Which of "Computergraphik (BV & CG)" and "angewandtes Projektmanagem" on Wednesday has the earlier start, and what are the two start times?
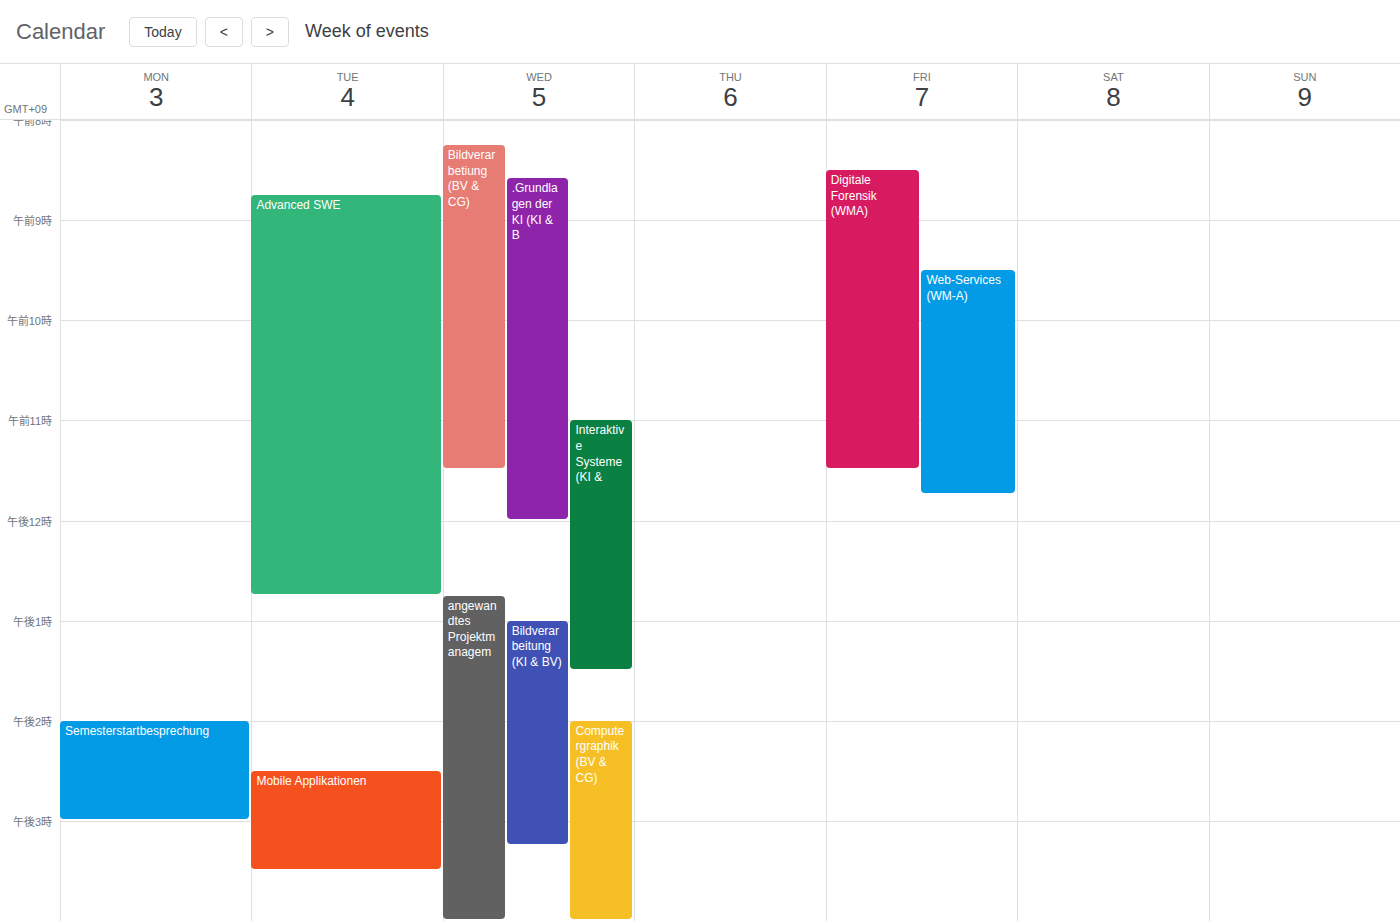
"angewandtes Projektmanagem" 12:45 PM; "Computergraphik (BV & CG)" 2:00 PM.